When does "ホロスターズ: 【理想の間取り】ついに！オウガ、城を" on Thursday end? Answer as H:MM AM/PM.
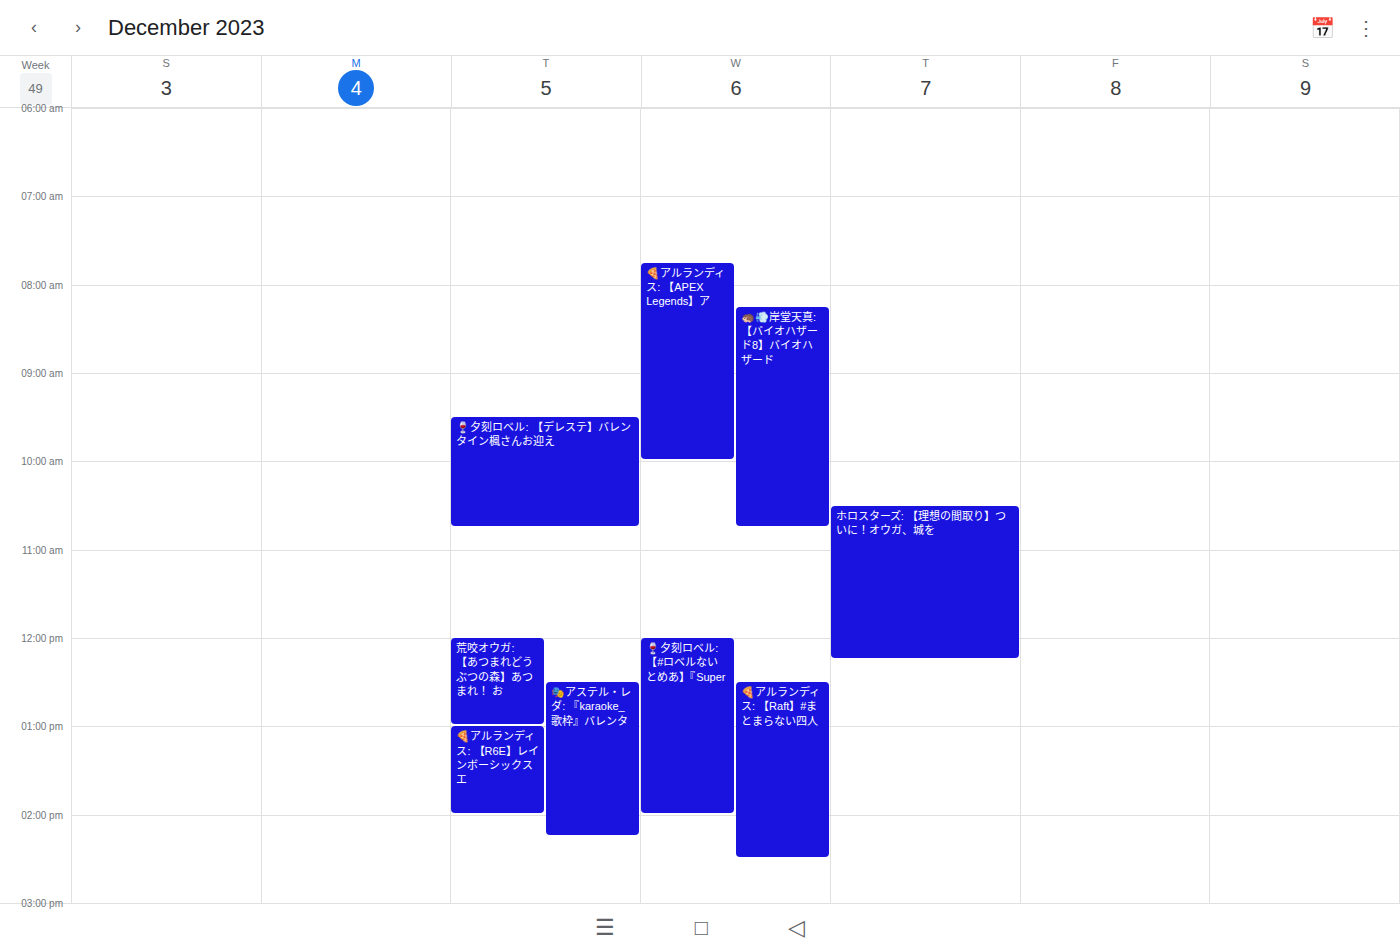
12:15 PM